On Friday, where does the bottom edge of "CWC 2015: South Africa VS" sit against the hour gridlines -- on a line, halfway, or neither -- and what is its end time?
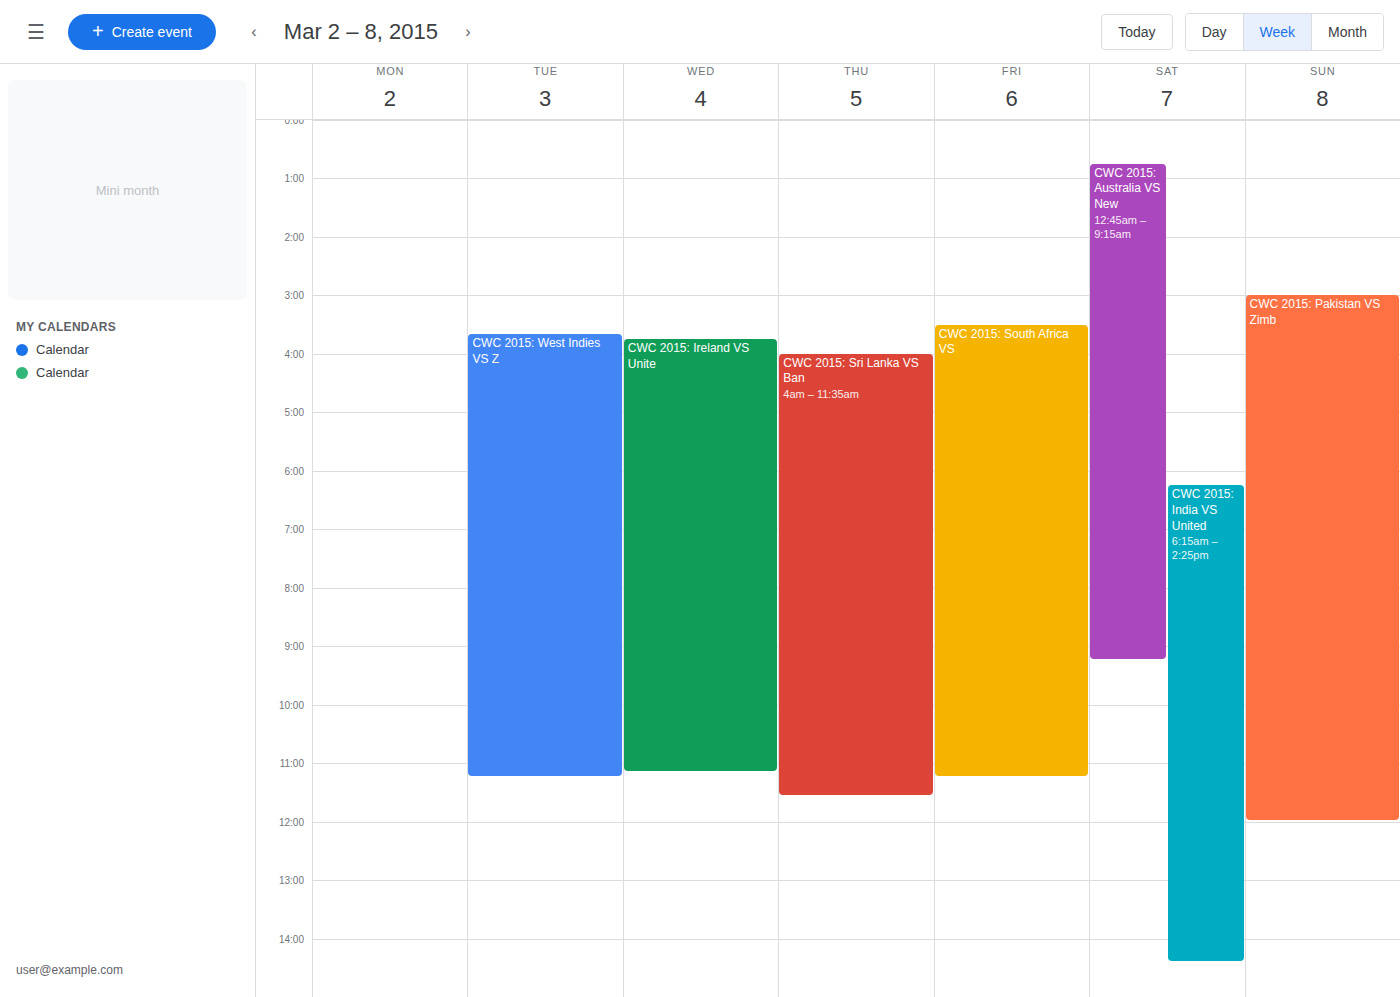
11:15 AM -- neither: a quarter of the way from the 11 AM line to the 12 PM line.